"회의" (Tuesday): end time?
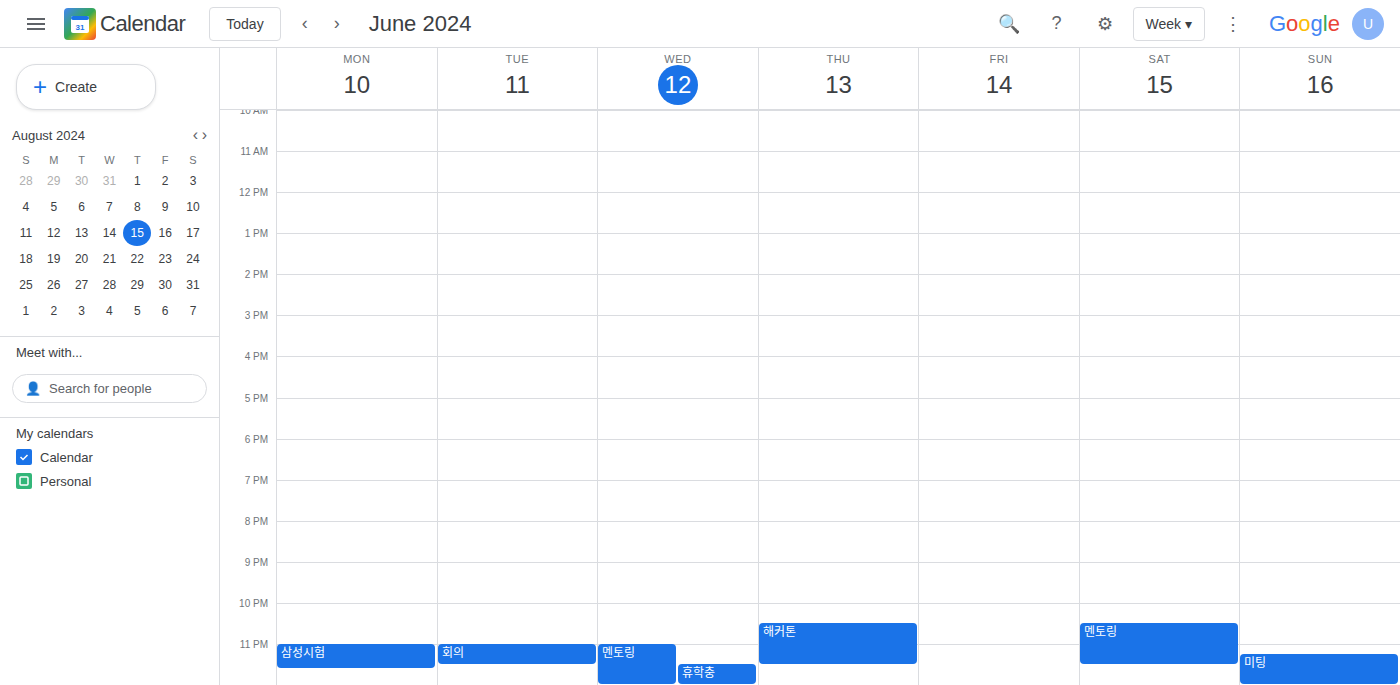
11:30 PM